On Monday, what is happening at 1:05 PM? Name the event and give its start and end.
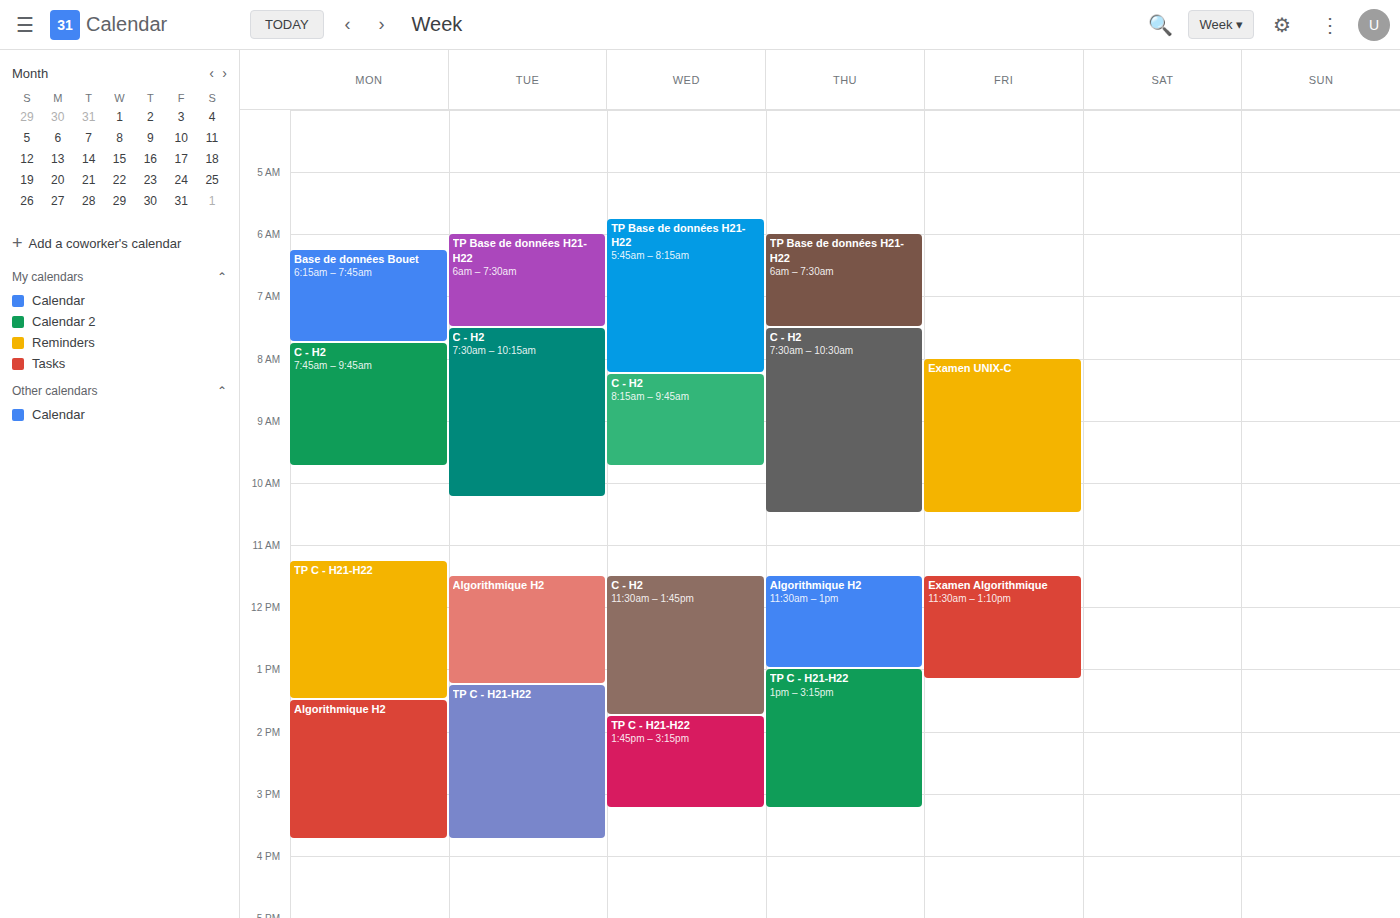
"TP C - H21-H22", 11:15 AM to 1:30 PM